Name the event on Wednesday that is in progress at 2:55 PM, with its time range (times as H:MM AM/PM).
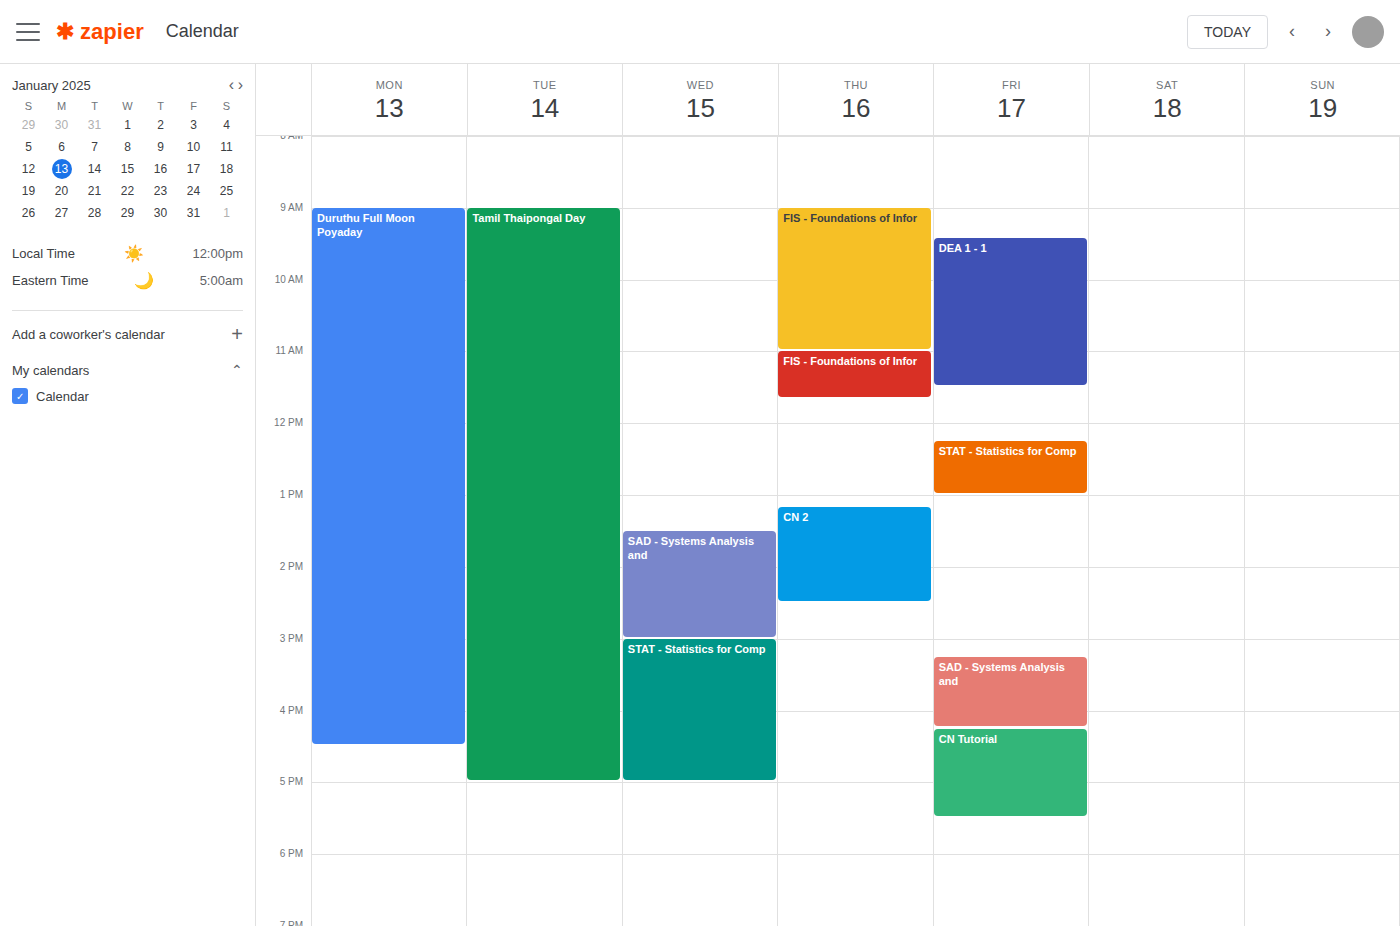
"SAD - Systems Analysis and", 1:30 PM to 3:00 PM